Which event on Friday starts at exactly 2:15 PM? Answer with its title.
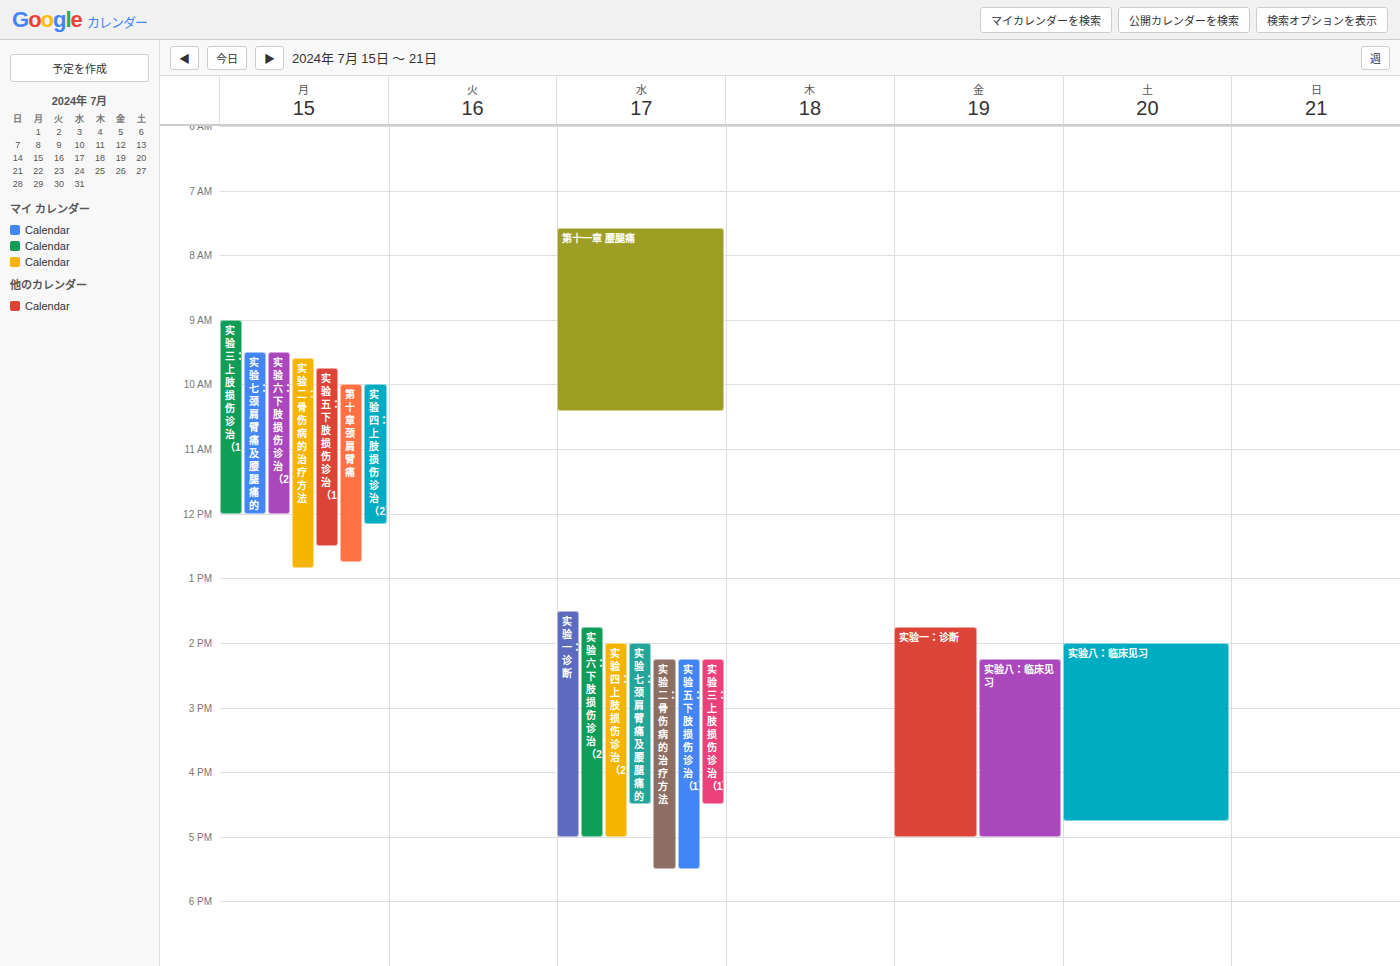
"实验八：临床见习"